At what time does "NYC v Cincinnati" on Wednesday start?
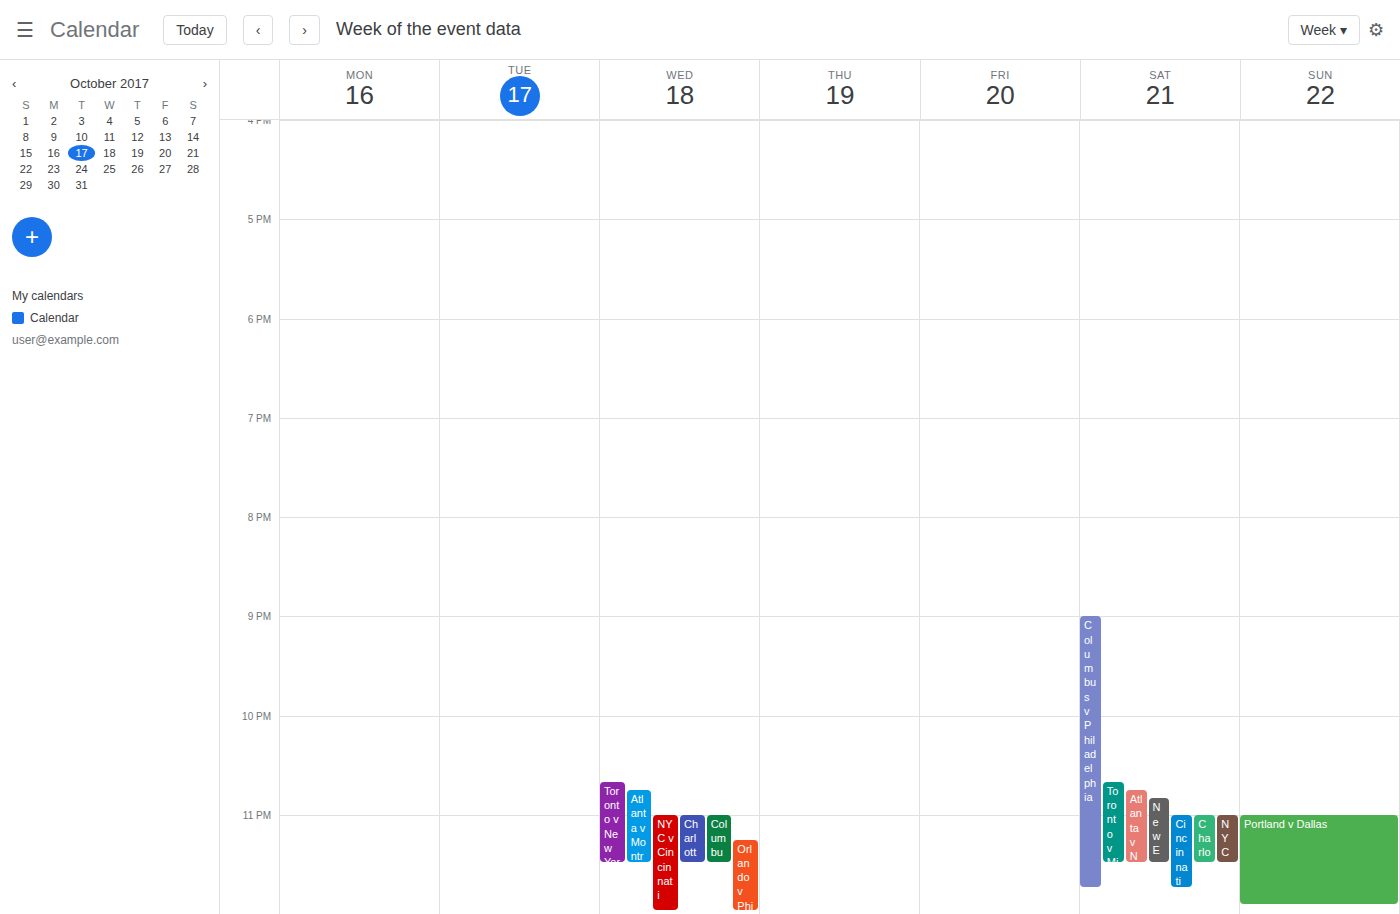
11:00 PM